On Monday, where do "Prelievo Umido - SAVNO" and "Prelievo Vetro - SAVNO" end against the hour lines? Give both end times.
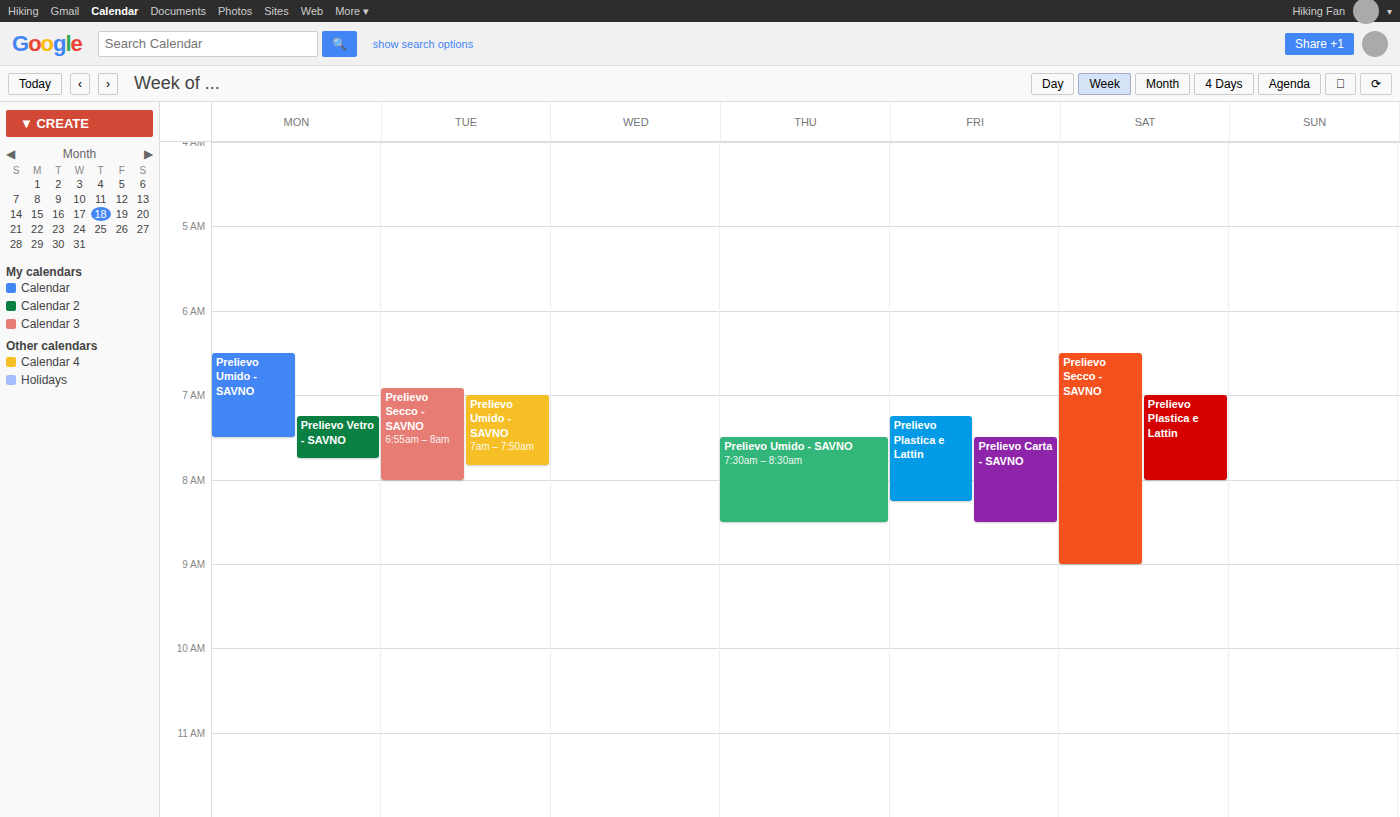
"Prelievo Umido - SAVNO": 7:30 AM, halfway between the 7 AM and 8 AM lines. "Prelievo Vetro - SAVNO": 7:45 AM, neither: three quarters of the way from the 7 AM line to the 8 AM line.